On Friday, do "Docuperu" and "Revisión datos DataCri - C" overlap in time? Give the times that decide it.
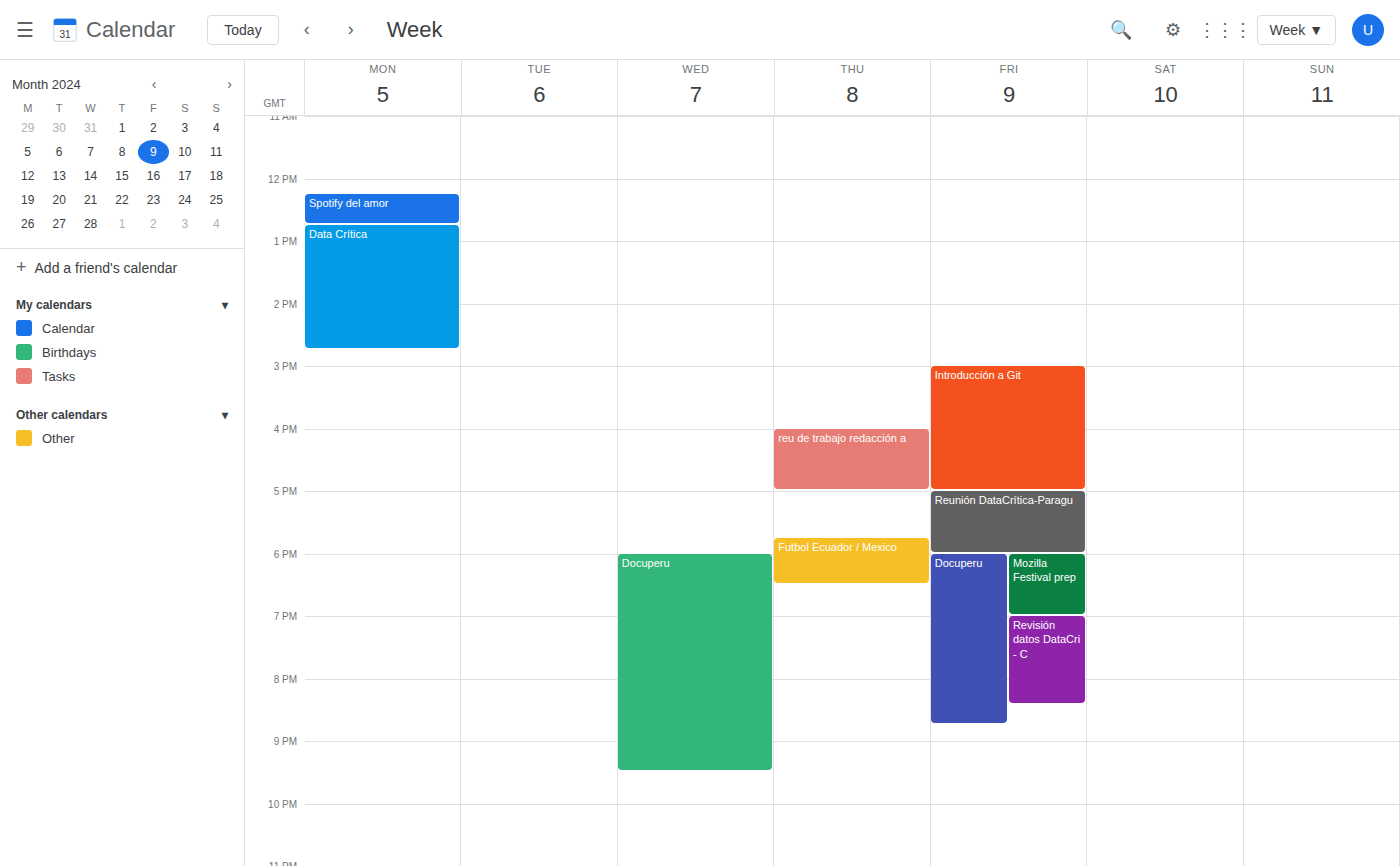
"Revisión datos DataCri - C" runs 19:00 to 20:25, inside "Docuperu" -- they overlap.